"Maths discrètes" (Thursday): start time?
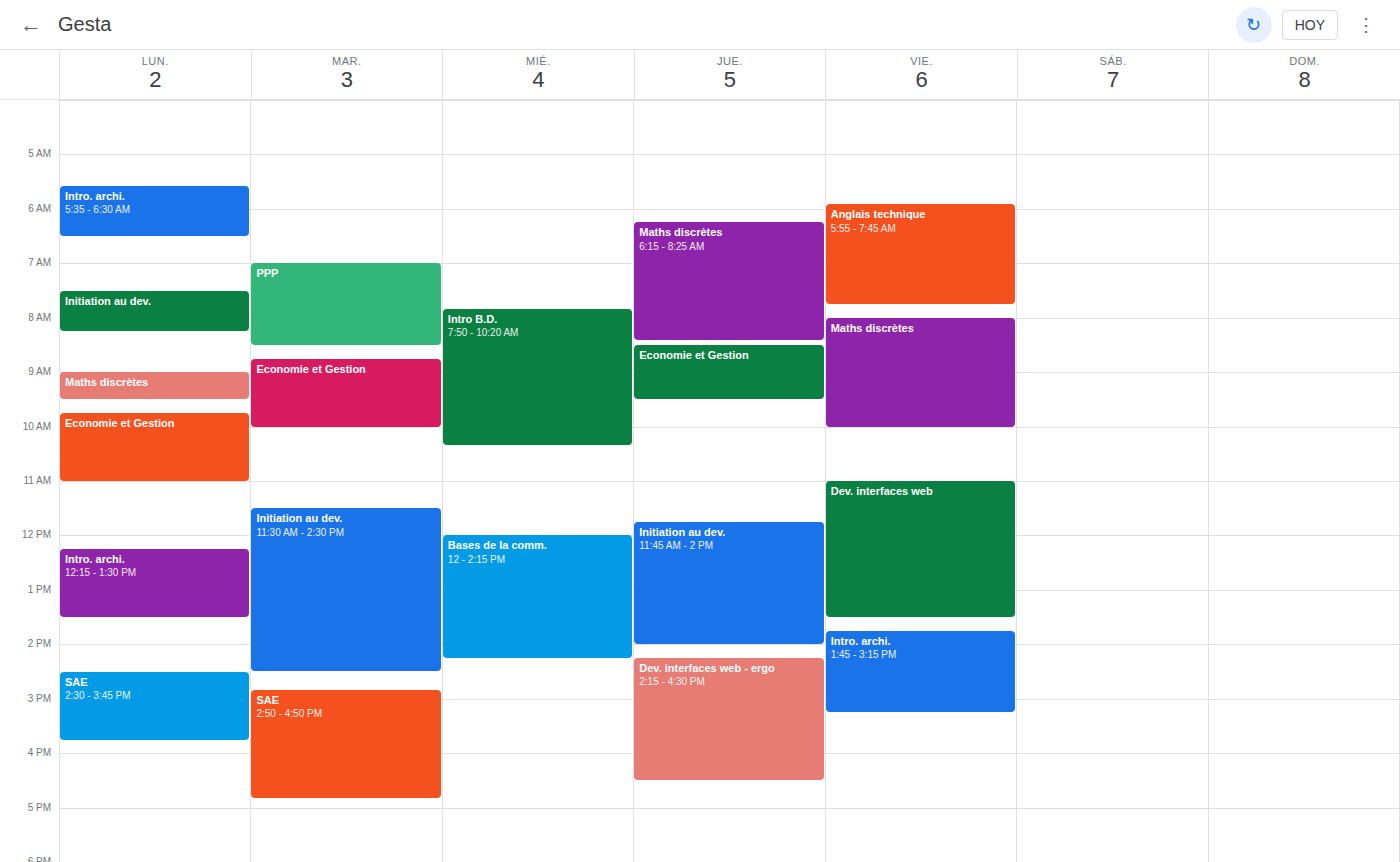
06:15